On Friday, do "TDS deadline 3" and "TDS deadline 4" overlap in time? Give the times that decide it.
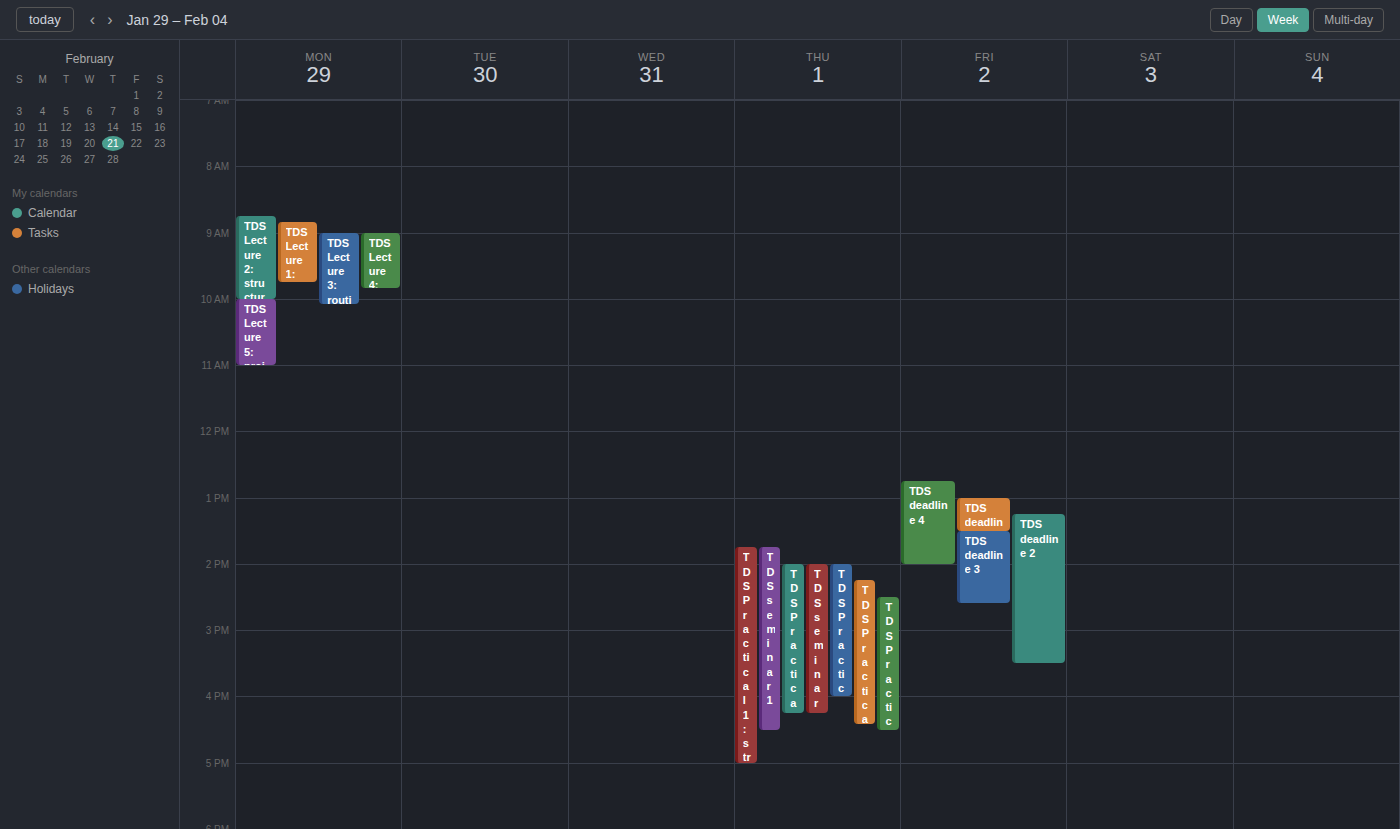
"TDS deadline 3" starts at 1:30 PM, before "TDS deadline 4" ends at 2:00 PM -- they overlap.